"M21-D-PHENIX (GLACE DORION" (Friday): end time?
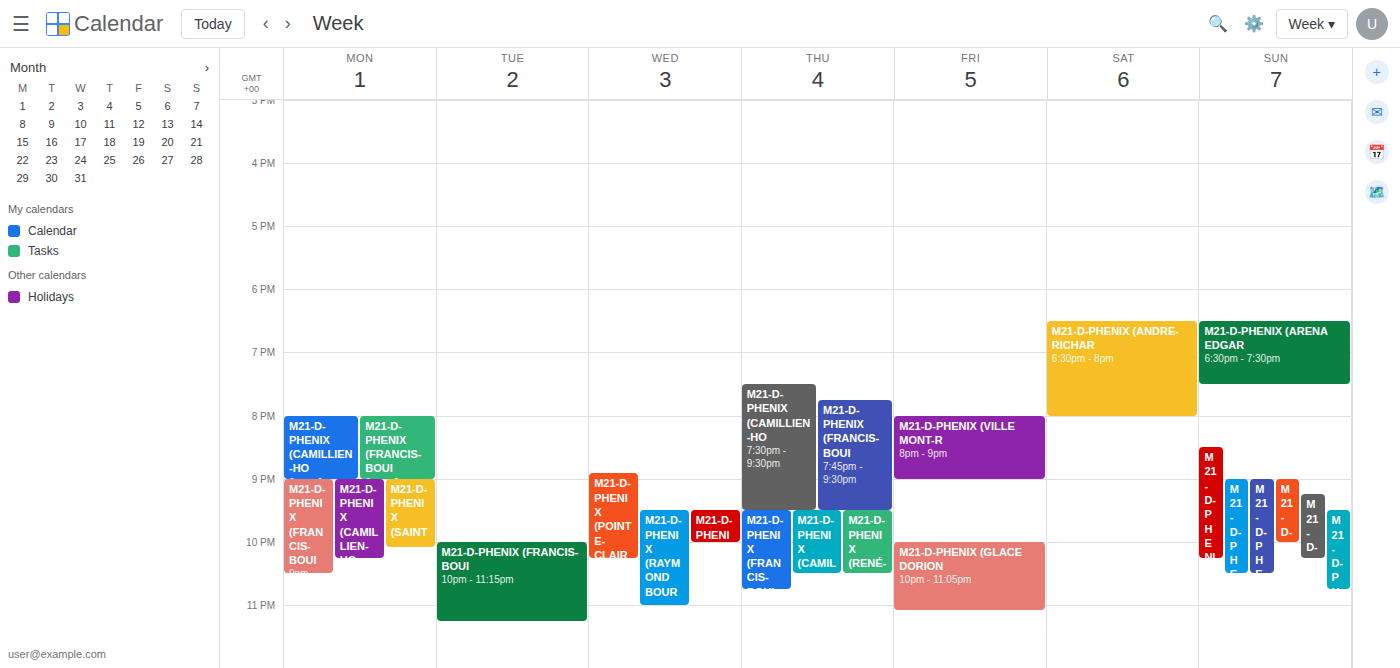
11:05 PM